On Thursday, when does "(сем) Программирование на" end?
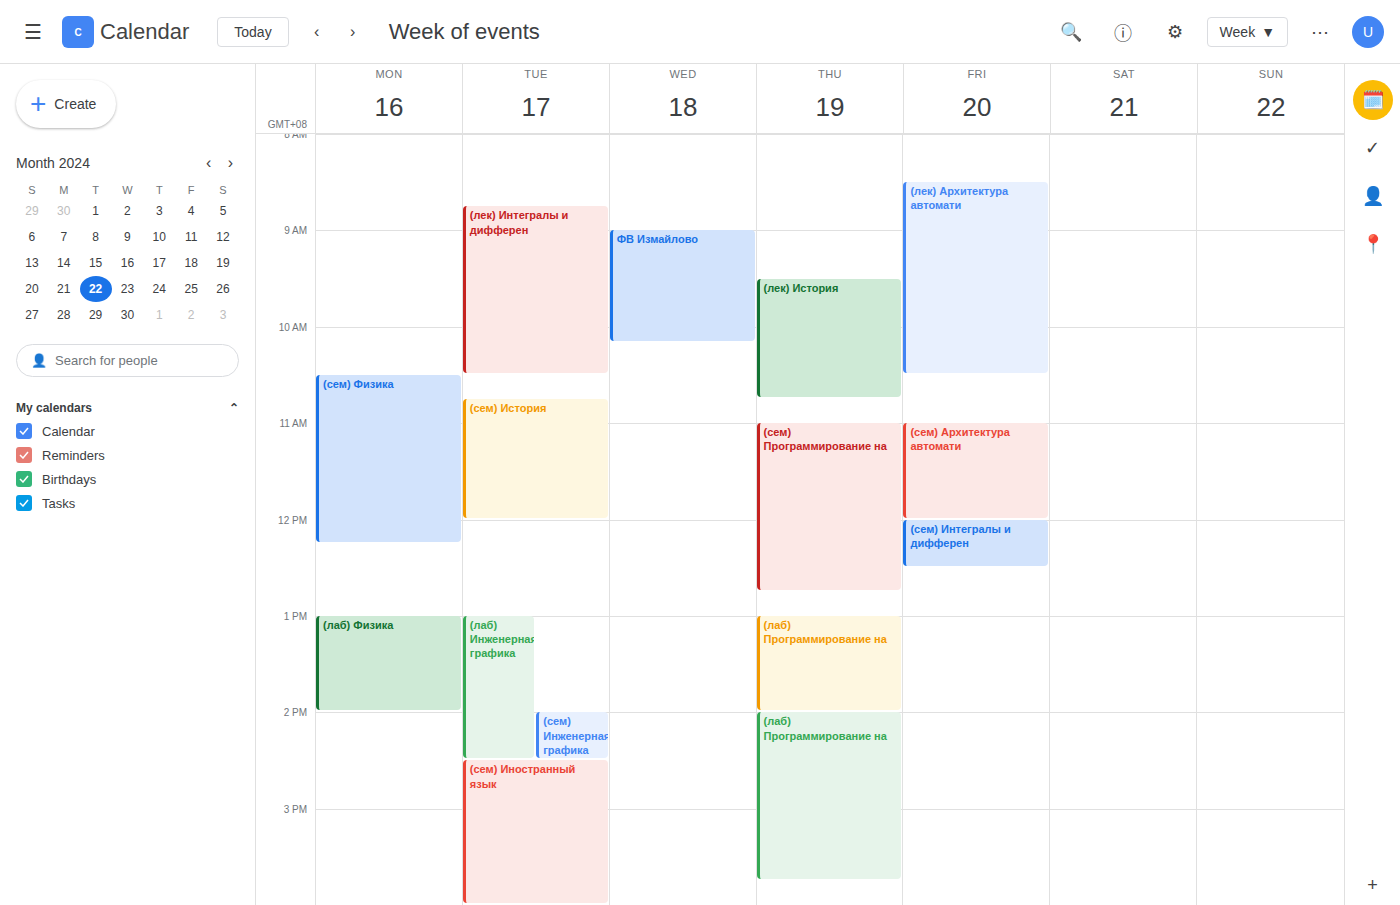
12:45 PM